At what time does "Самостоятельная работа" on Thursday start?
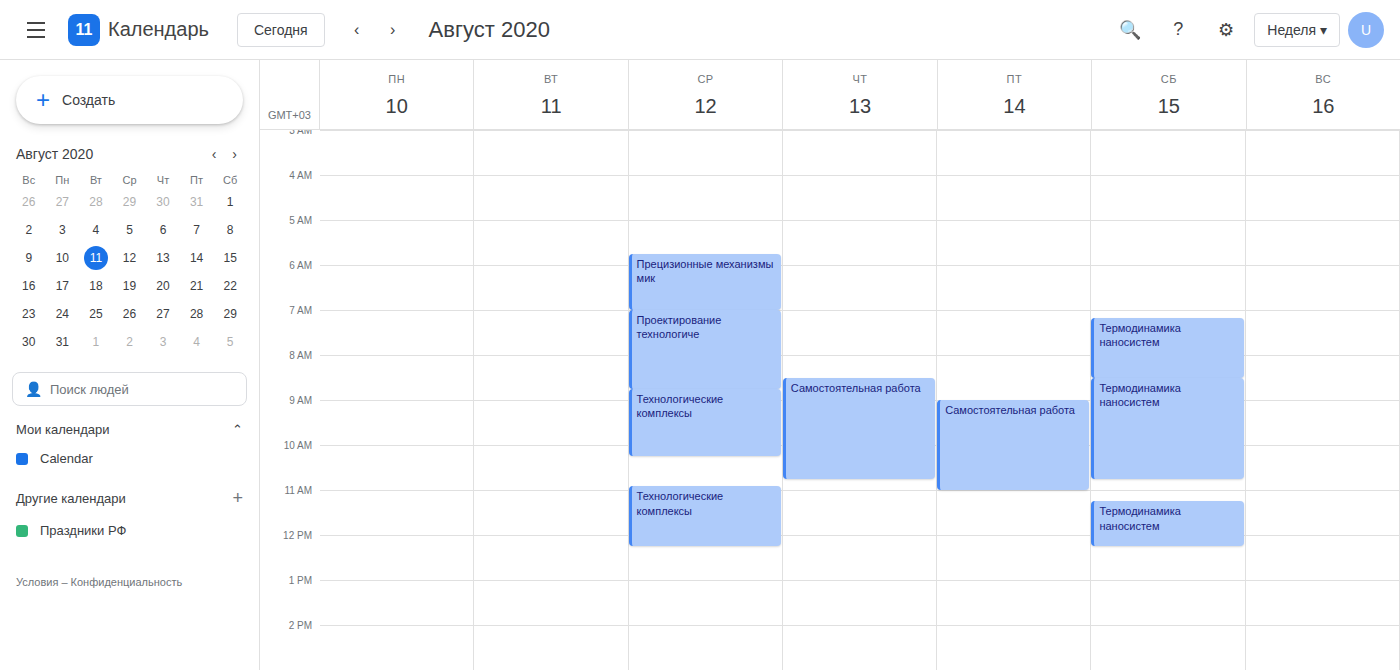
8:30 AM